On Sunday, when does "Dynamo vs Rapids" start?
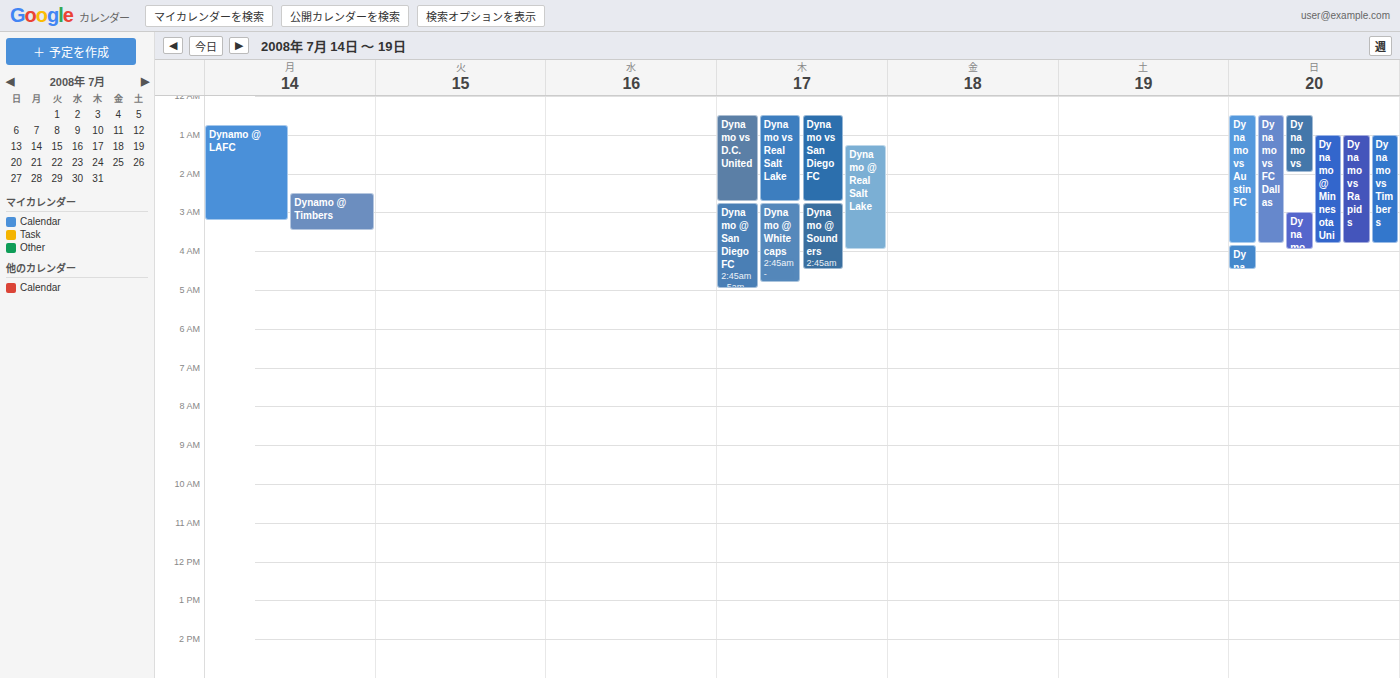
1:00 AM